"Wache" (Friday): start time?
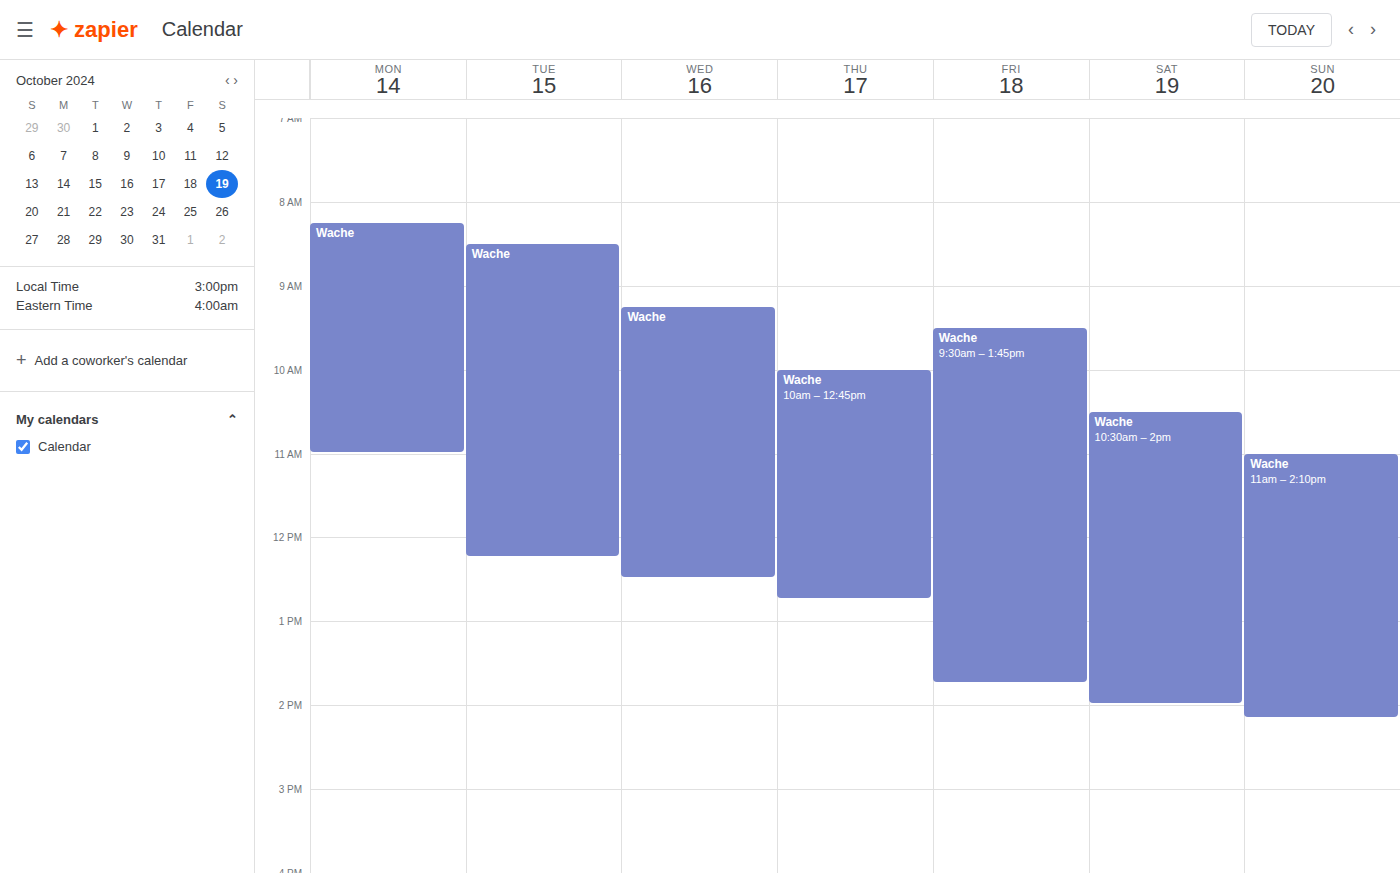
9:30 AM